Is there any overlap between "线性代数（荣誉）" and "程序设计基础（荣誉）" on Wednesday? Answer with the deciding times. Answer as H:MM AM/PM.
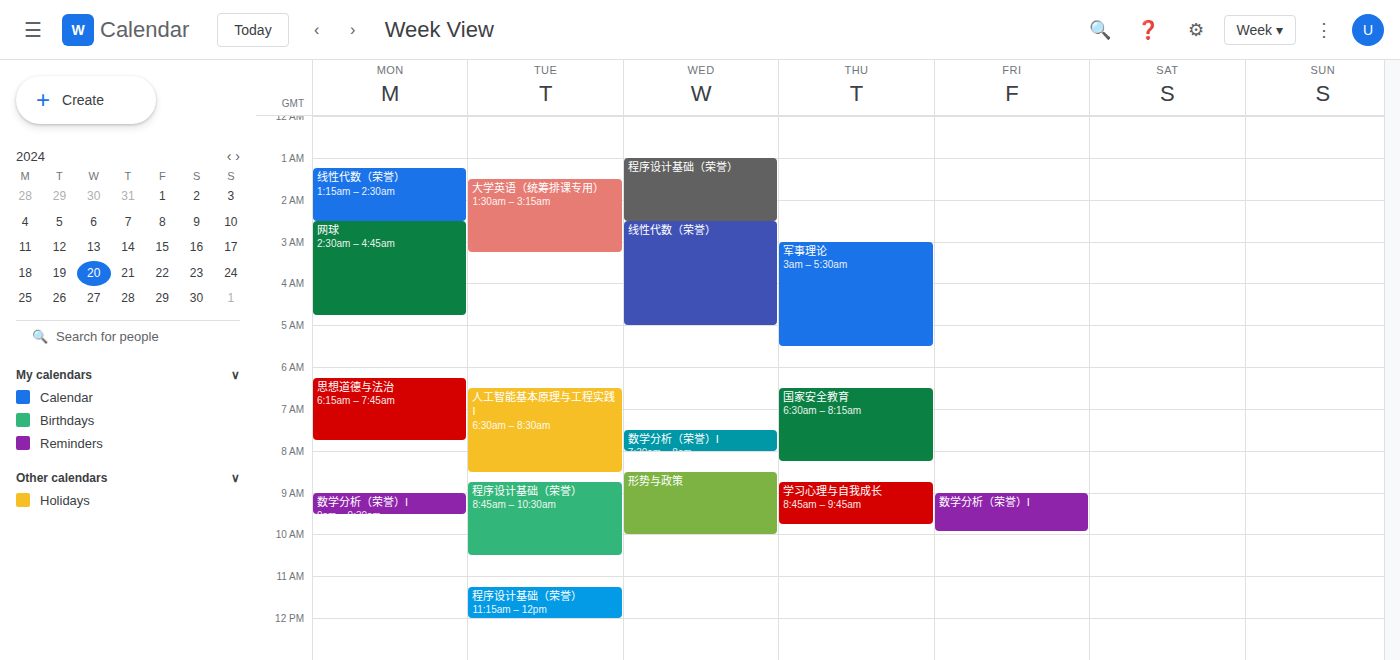
"程序设计基础（荣誉）" ends at 2:30 AM, exactly when "线性代数（荣誉）" starts -- they touch but do not overlap.